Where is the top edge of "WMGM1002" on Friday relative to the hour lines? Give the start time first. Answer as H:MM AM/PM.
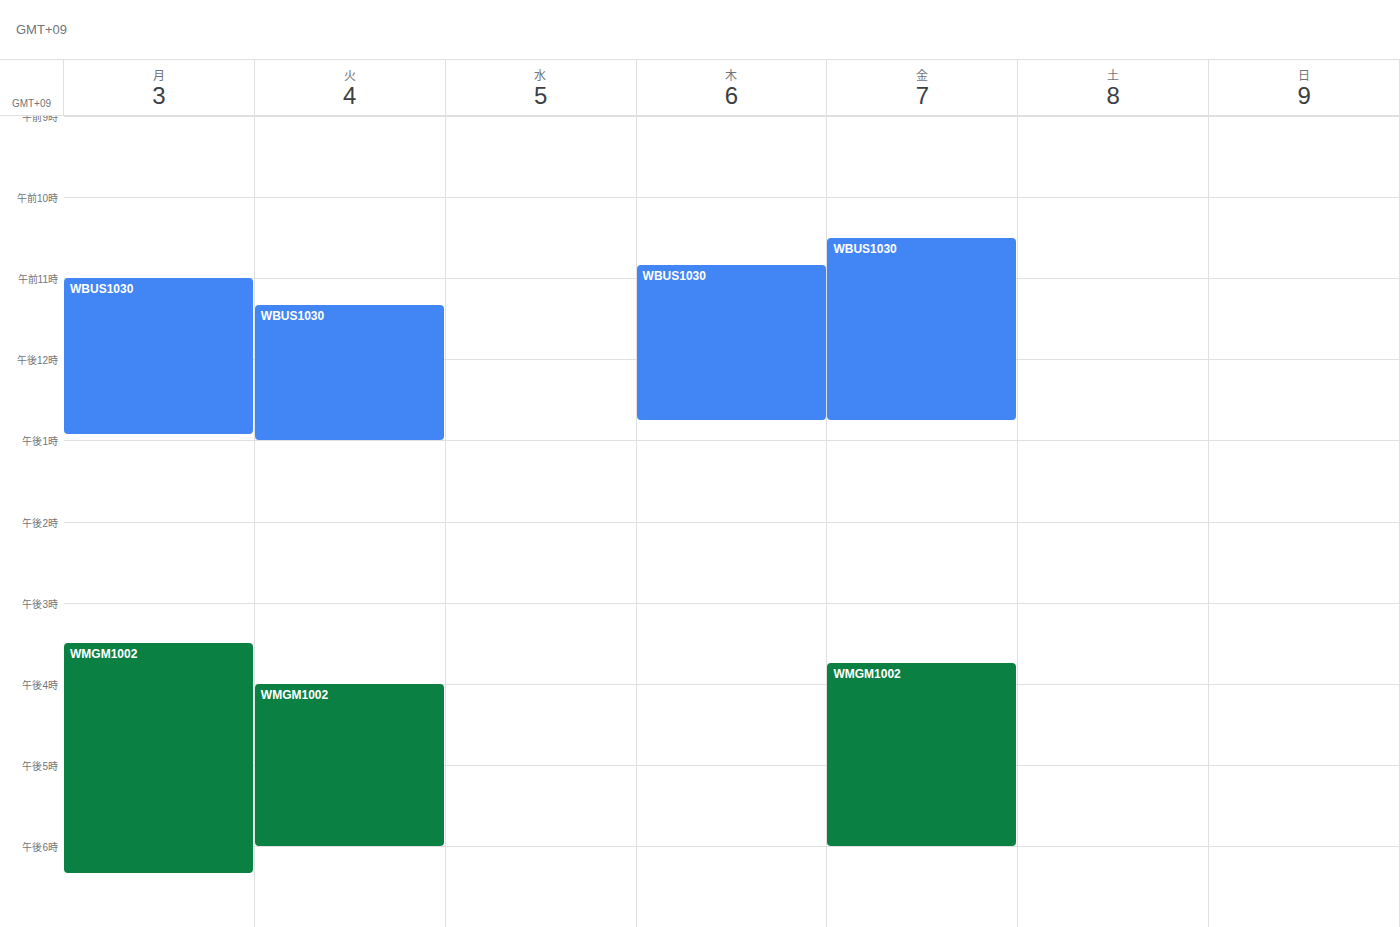
3:45 PM -- neither: three quarters of the way from the 3 PM line to the 4 PM line.